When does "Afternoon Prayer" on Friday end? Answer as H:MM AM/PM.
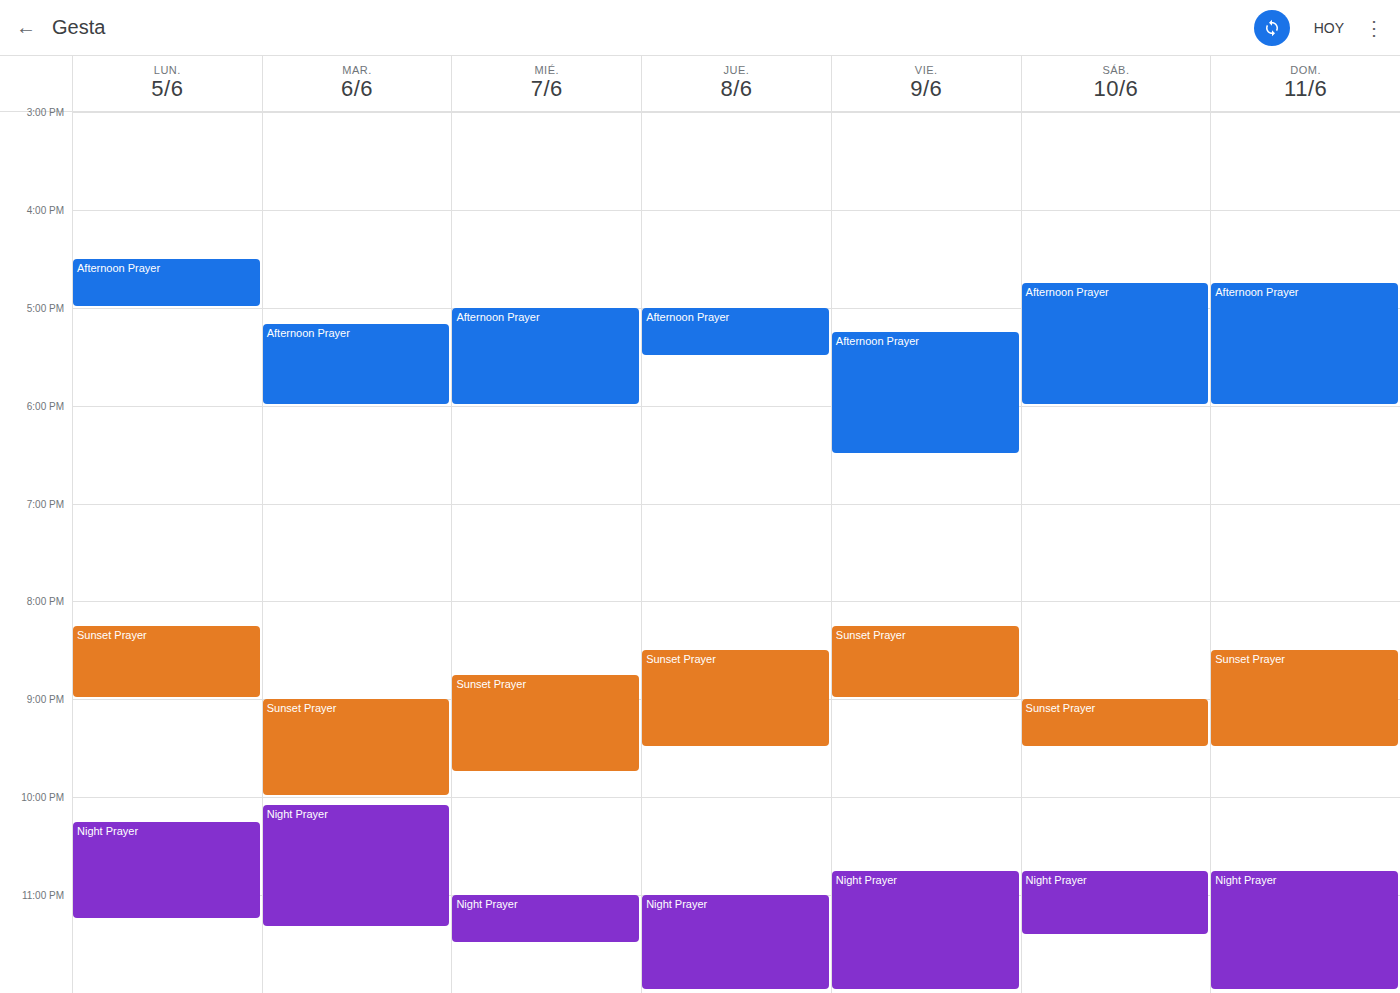
6:30 PM